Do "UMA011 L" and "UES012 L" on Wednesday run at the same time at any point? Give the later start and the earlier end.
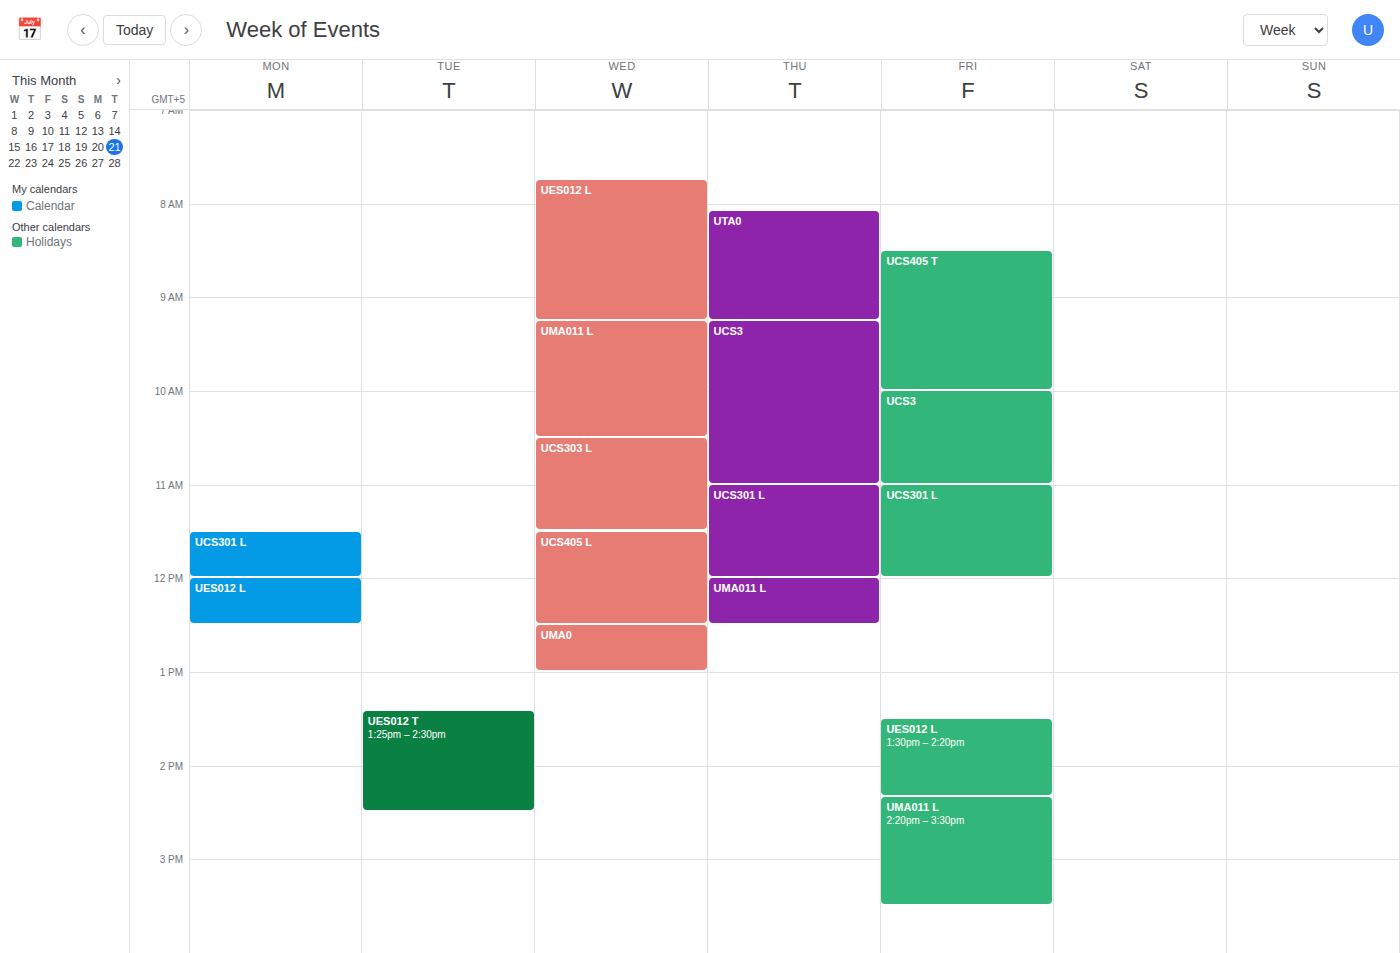
"UES012 L" ends at 9:15 AM, exactly when "UMA011 L" starts -- they touch but do not overlap.